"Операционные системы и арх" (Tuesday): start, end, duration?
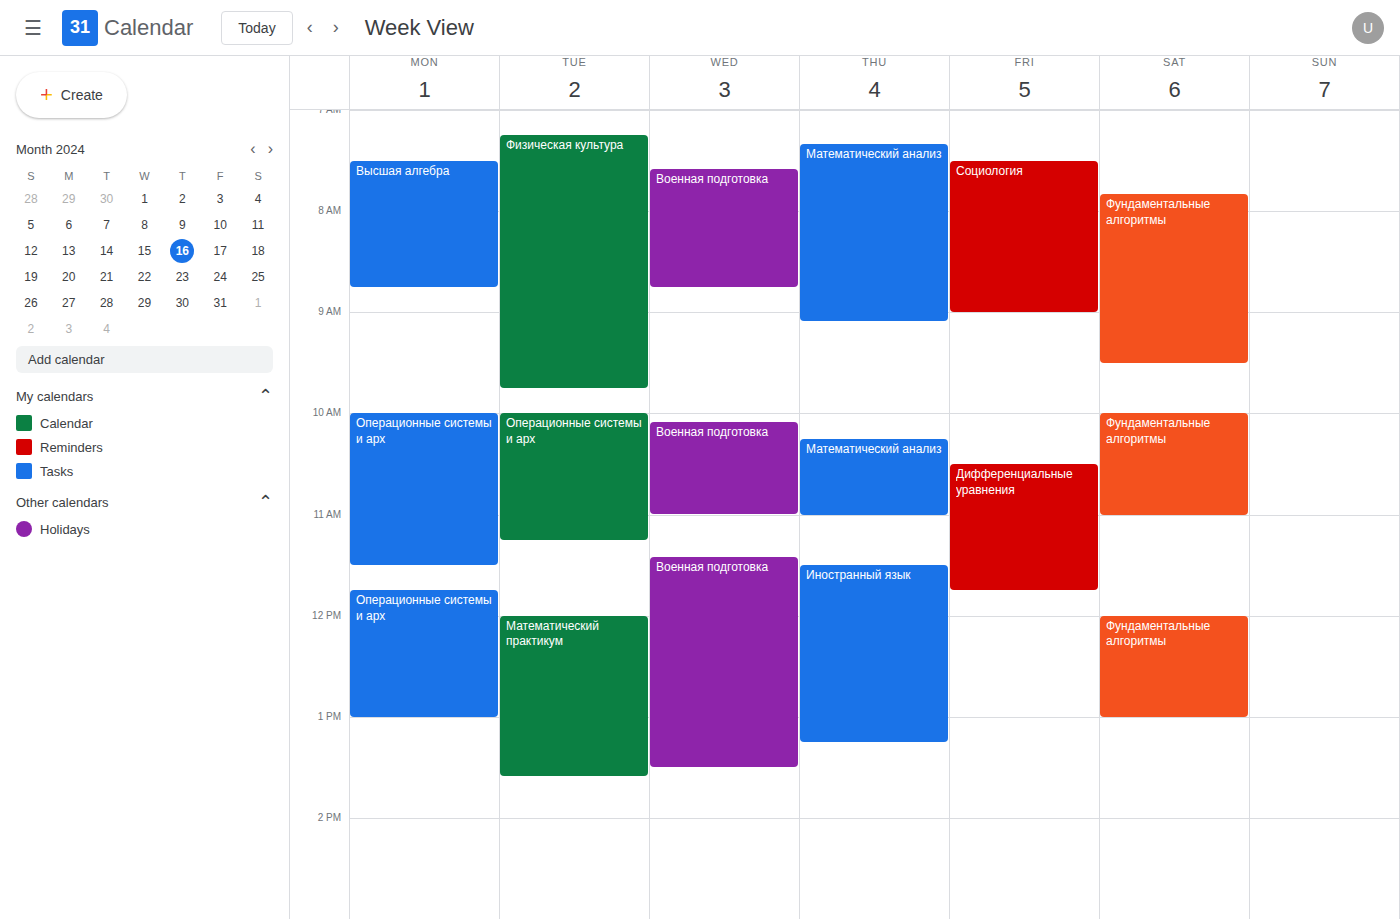
10:00 AM to 11:15 AM, 1 hour 15 minutes